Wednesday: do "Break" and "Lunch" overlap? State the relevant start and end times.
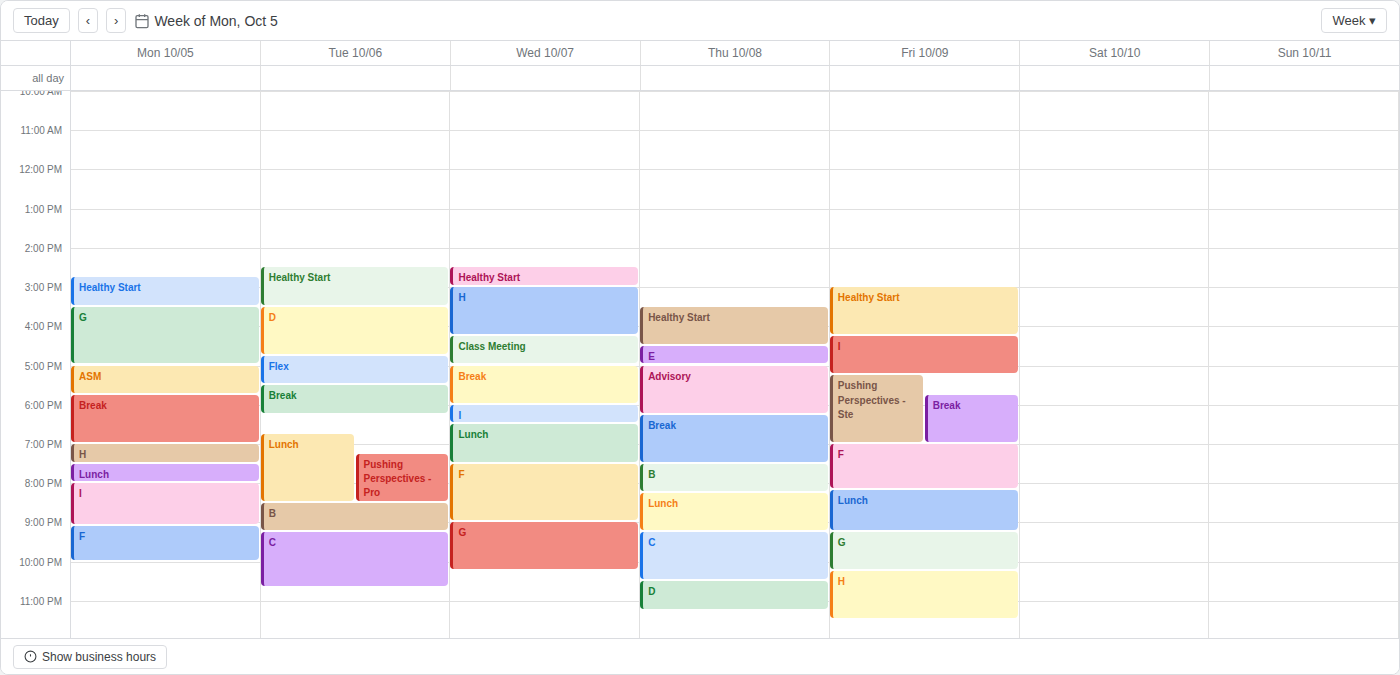
"Break" ends at 6:00 PM and "Lunch" starts at 6:30 PM -- no overlap.